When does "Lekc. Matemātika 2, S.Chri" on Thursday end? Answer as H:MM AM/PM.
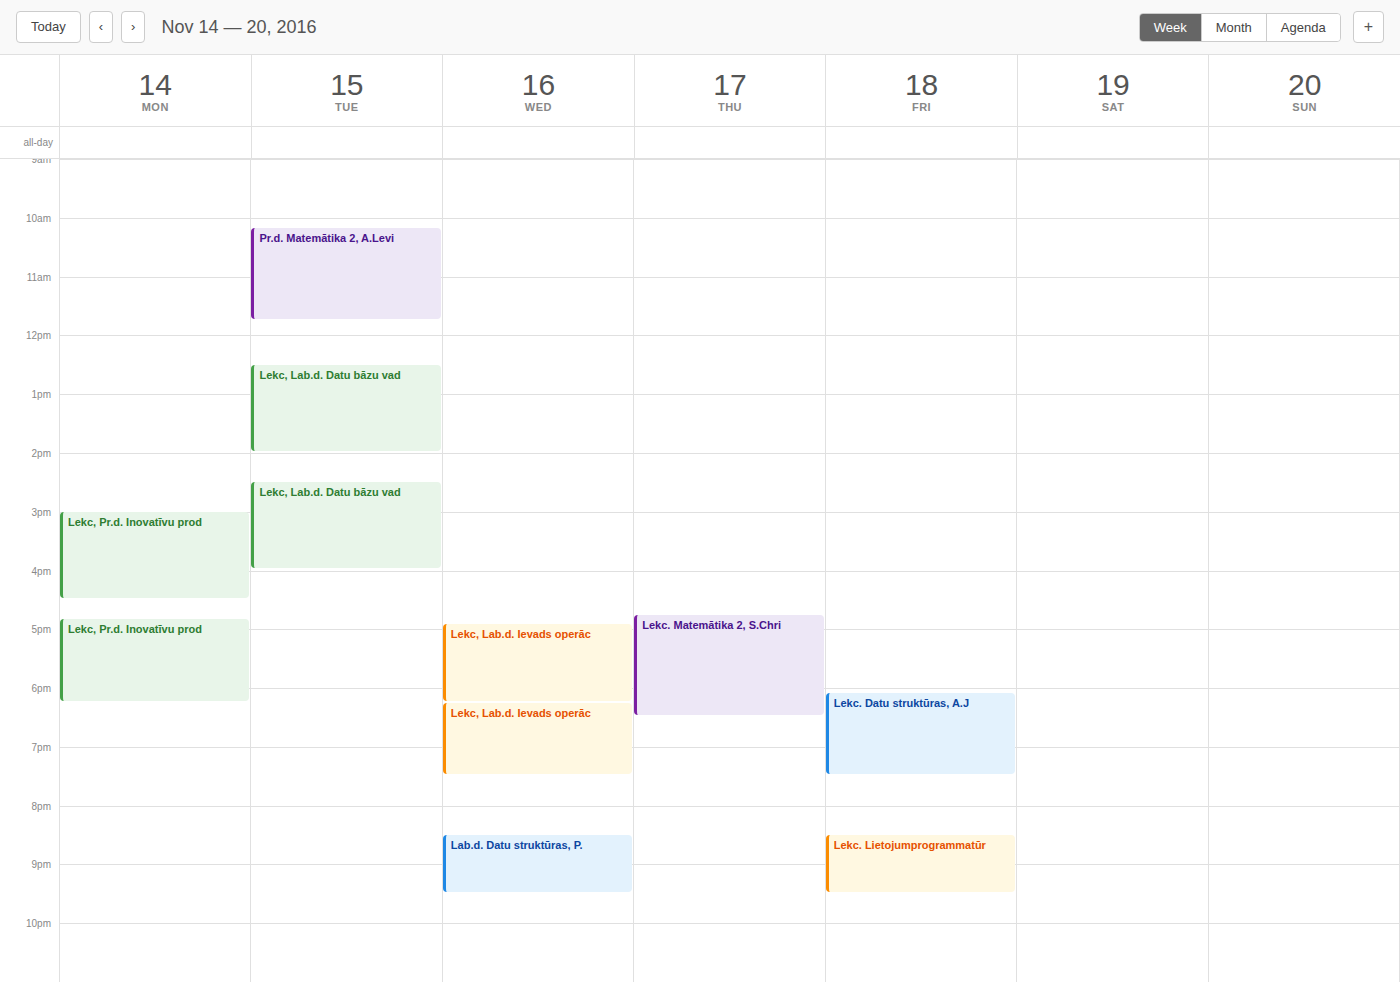
6:30 PM